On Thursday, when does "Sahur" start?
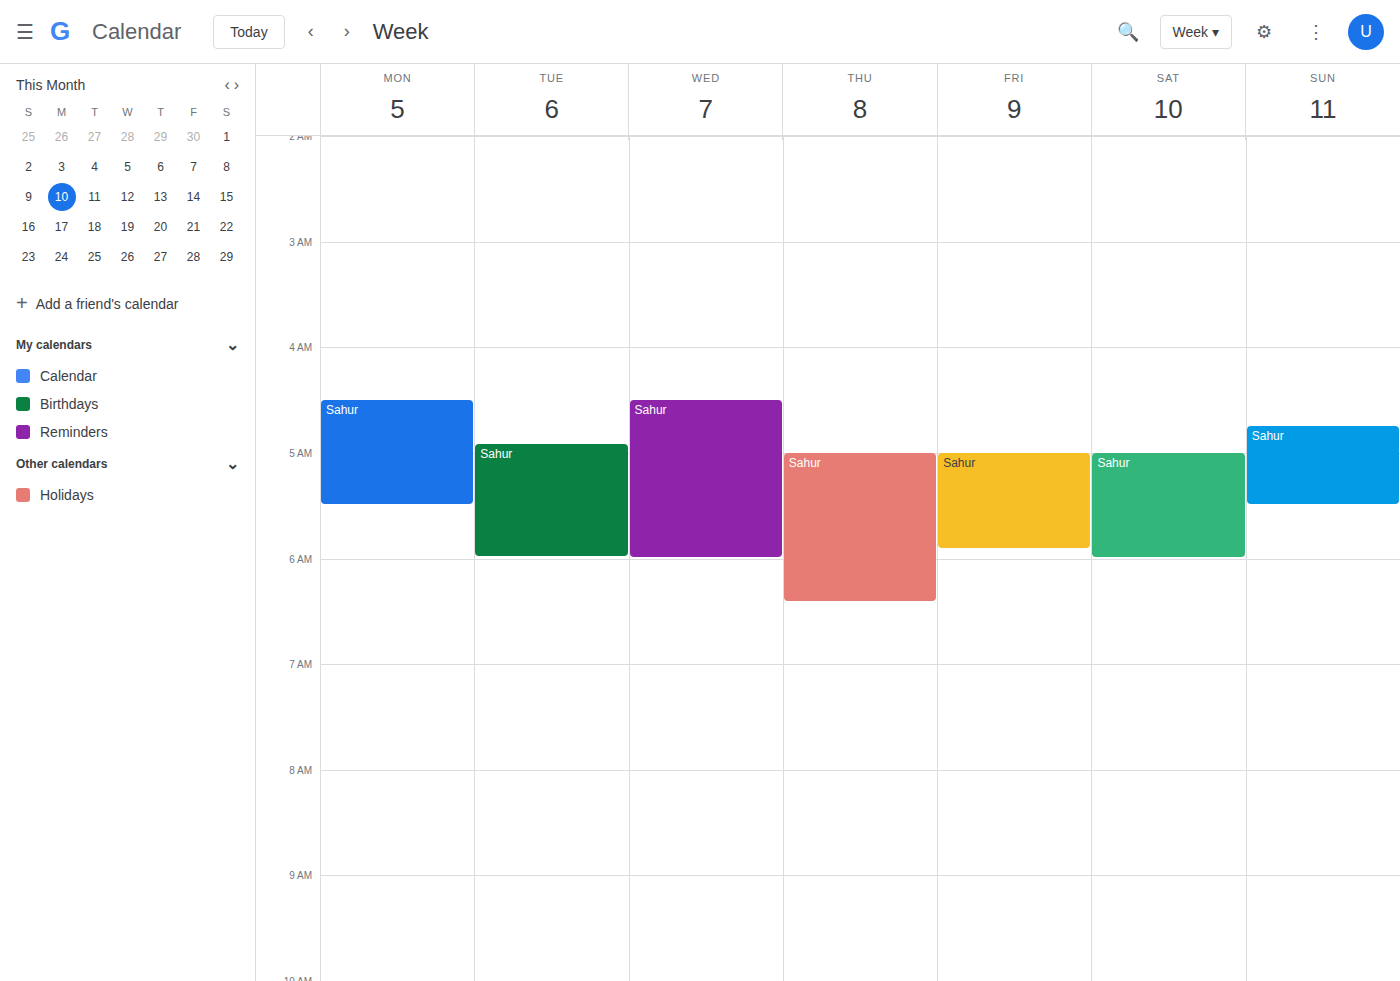
5:00 AM